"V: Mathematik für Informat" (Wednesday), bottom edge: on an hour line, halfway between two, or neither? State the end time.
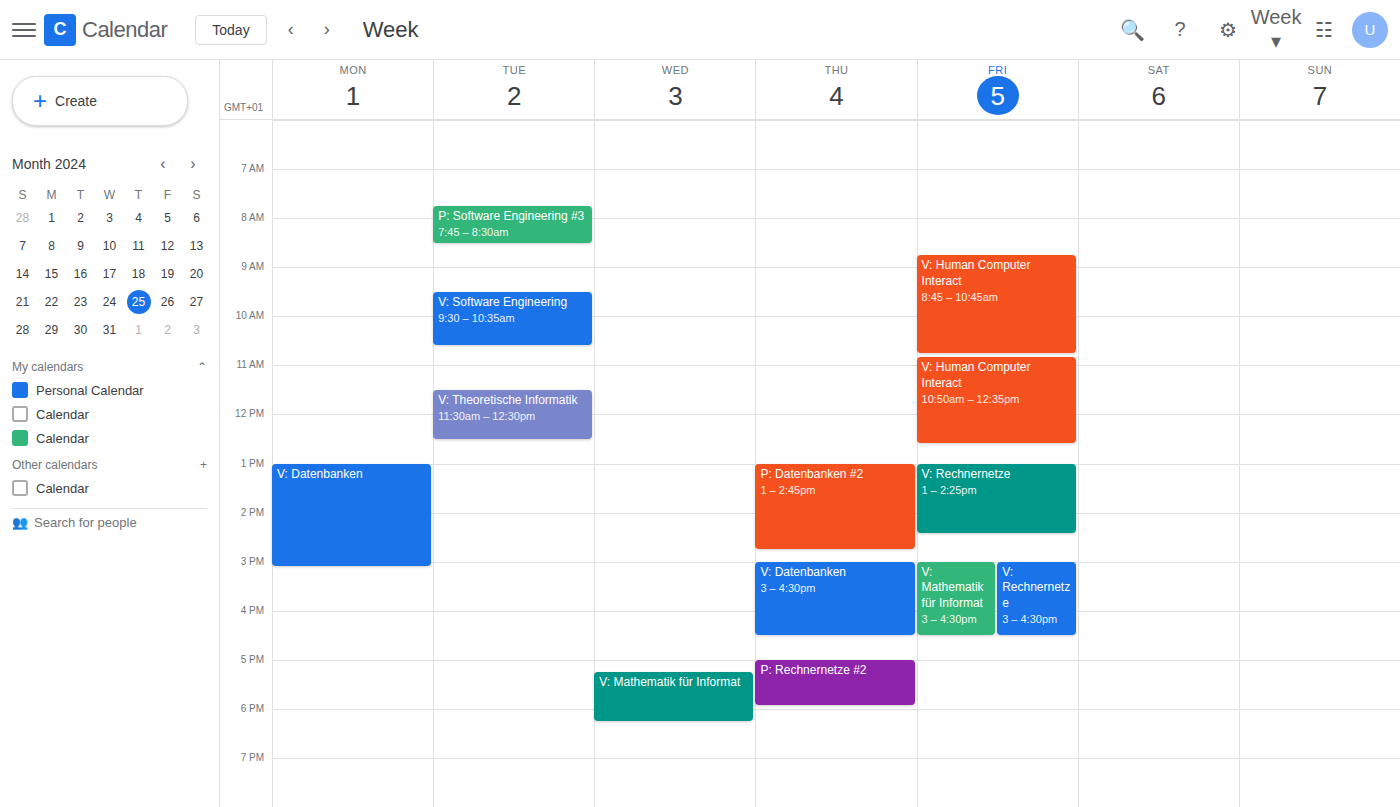
6:15 PM -- neither: a quarter of the way from the 6 PM line to the 7 PM line.